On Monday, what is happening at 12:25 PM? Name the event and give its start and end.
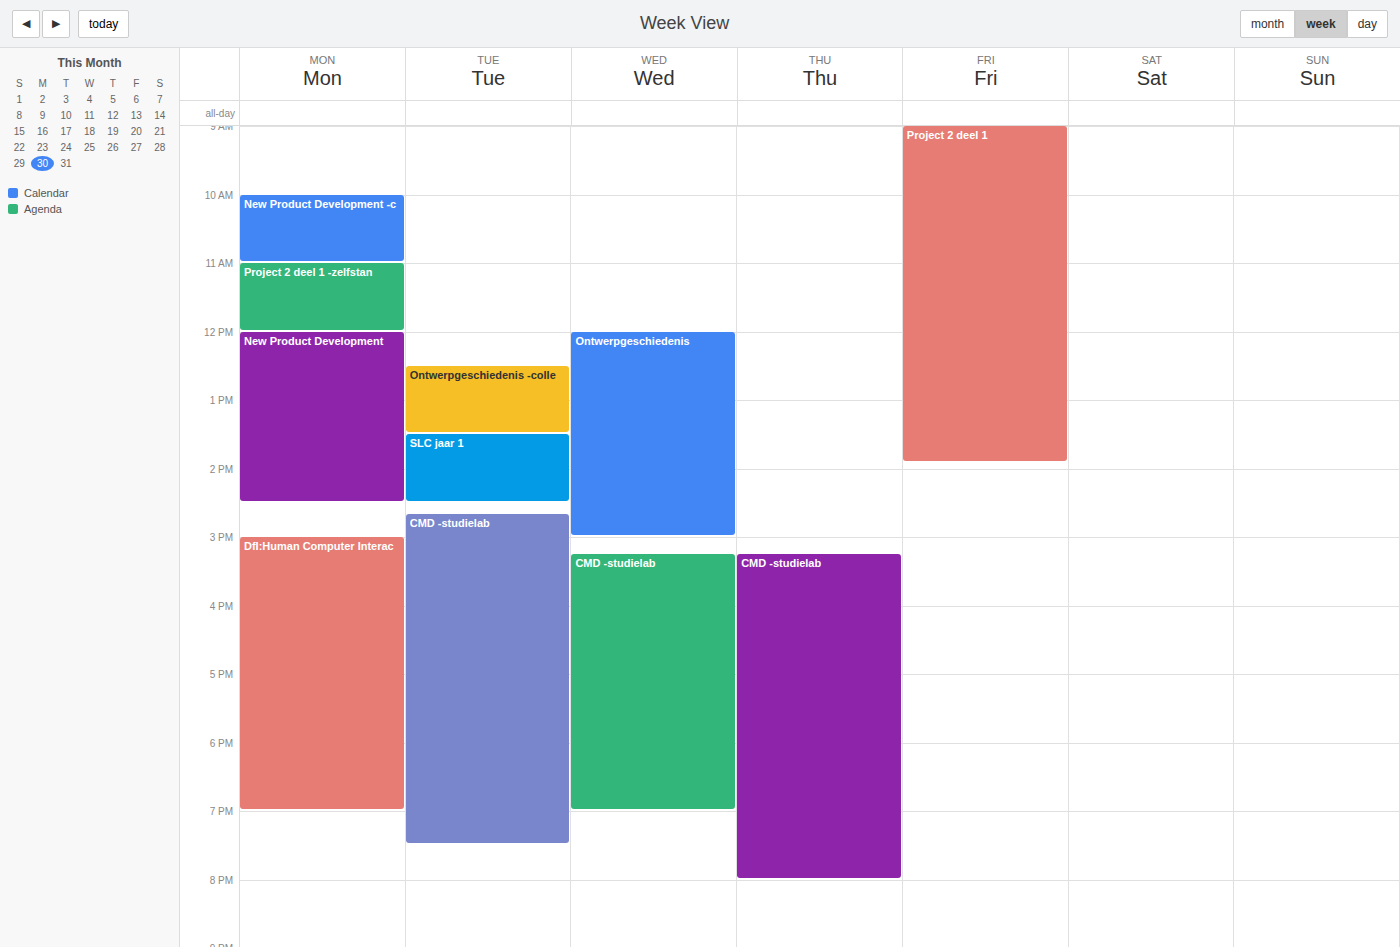
"New Product Development", 12:00 PM to 2:30 PM